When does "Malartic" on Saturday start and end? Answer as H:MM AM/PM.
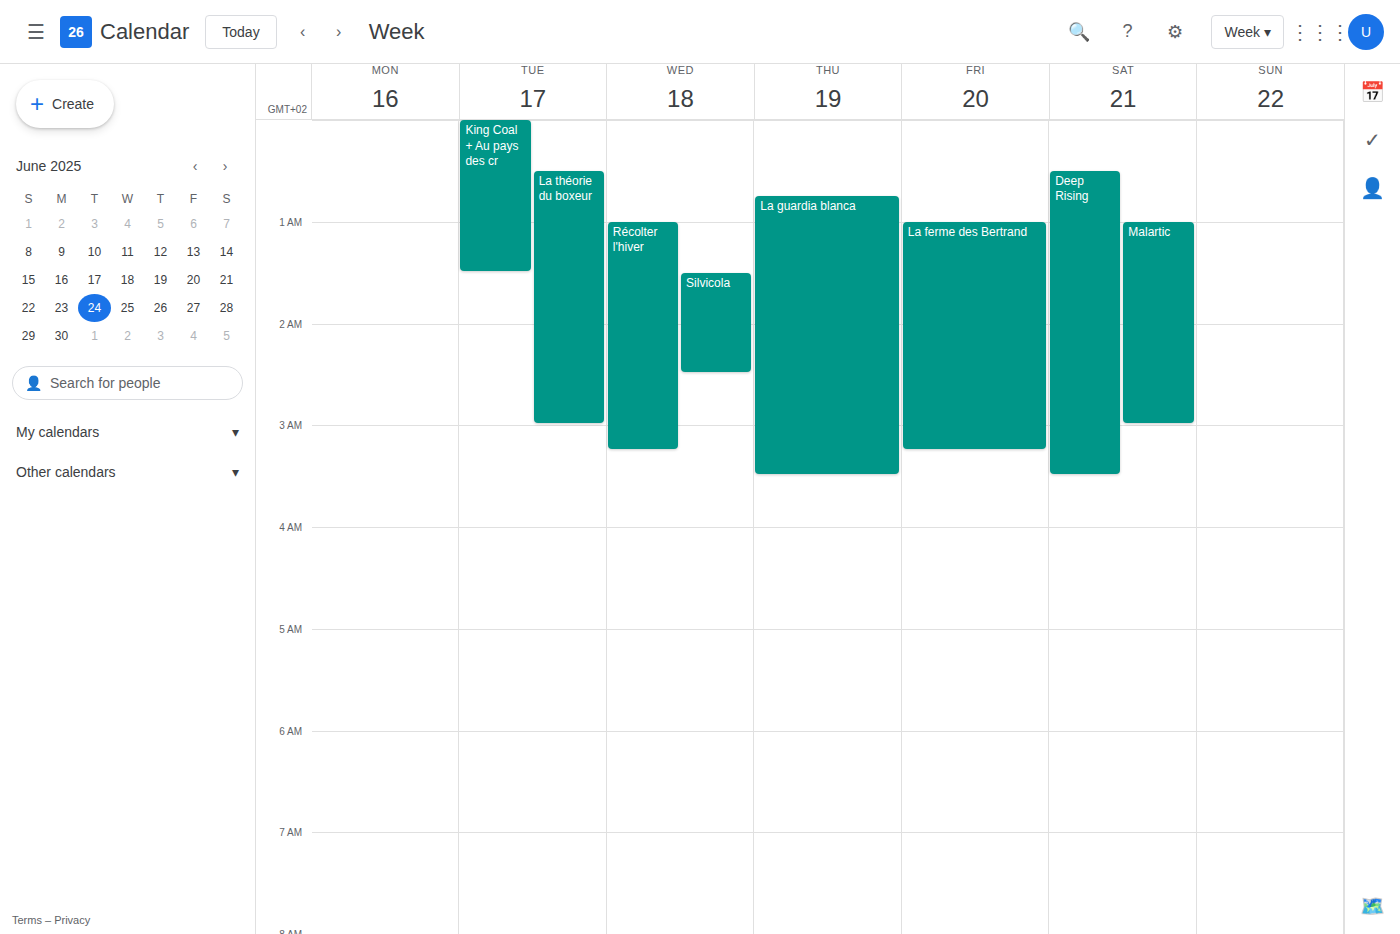
1:00 AM to 3:00 AM